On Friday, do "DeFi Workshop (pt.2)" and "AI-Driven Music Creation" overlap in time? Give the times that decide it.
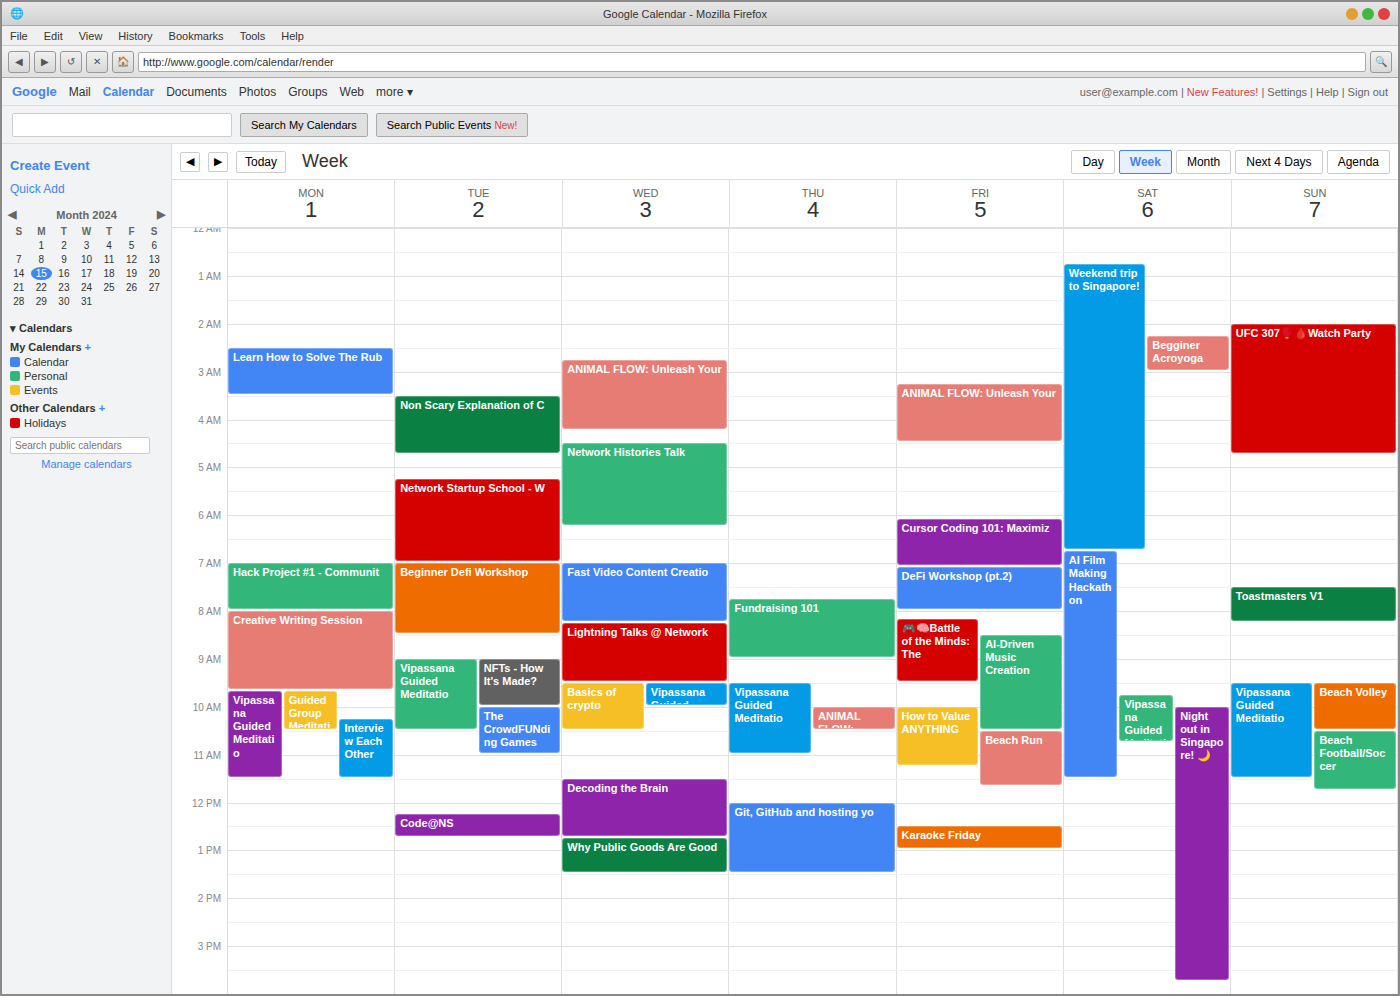
"DeFi Workshop (pt.2)" ends at 8:00 AM and "AI-Driven Music Creation" starts at 8:30 AM -- no overlap.